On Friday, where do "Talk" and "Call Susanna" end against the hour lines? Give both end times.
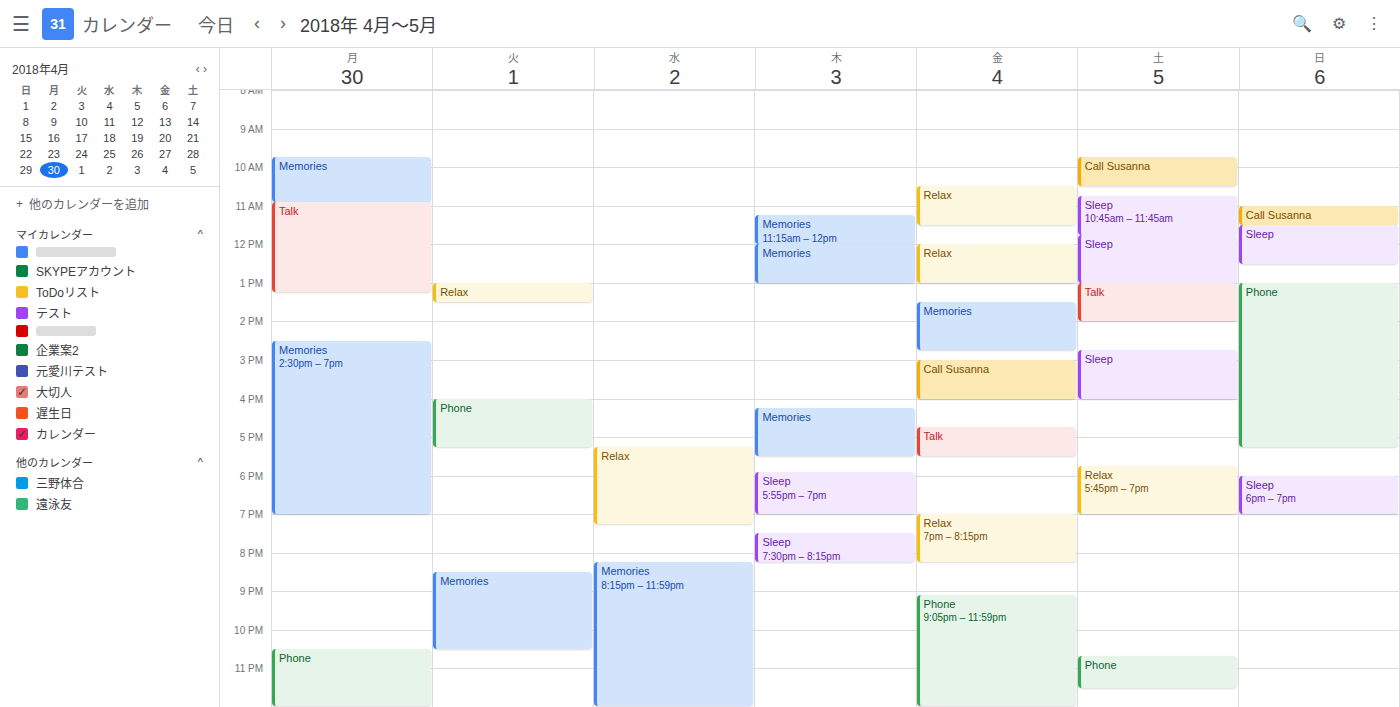
"Talk": 5:30 PM, halfway between the 5 PM and 6 PM lines. "Call Susanna": 4:00 PM, exactly on the 4 PM line.